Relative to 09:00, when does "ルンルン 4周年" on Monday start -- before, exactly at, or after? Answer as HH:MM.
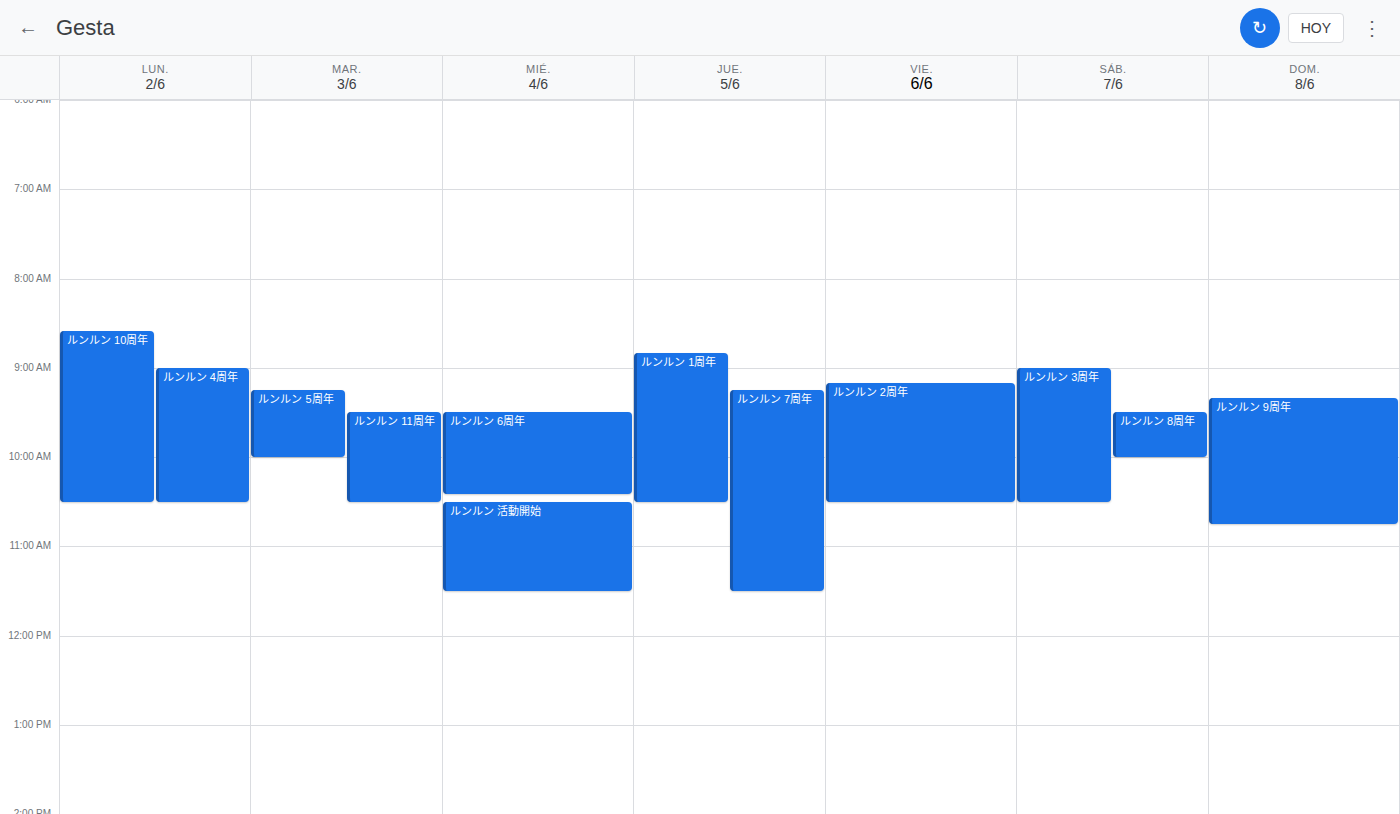
09:00 -- exactly at 09:00, on the 09:00 line.